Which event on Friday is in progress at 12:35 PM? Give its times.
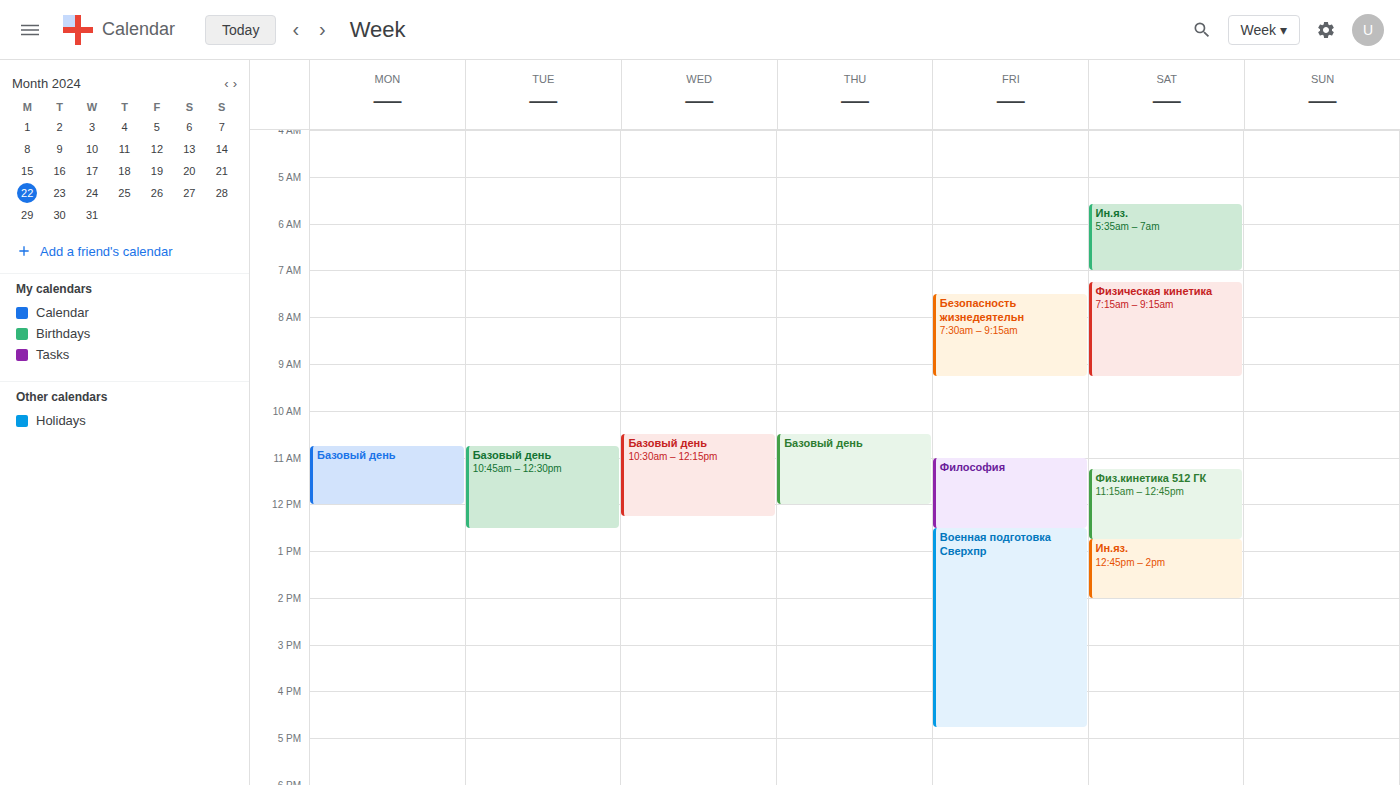
"Военная подготовка Сверхпр", 12:30 PM to 4:45 PM